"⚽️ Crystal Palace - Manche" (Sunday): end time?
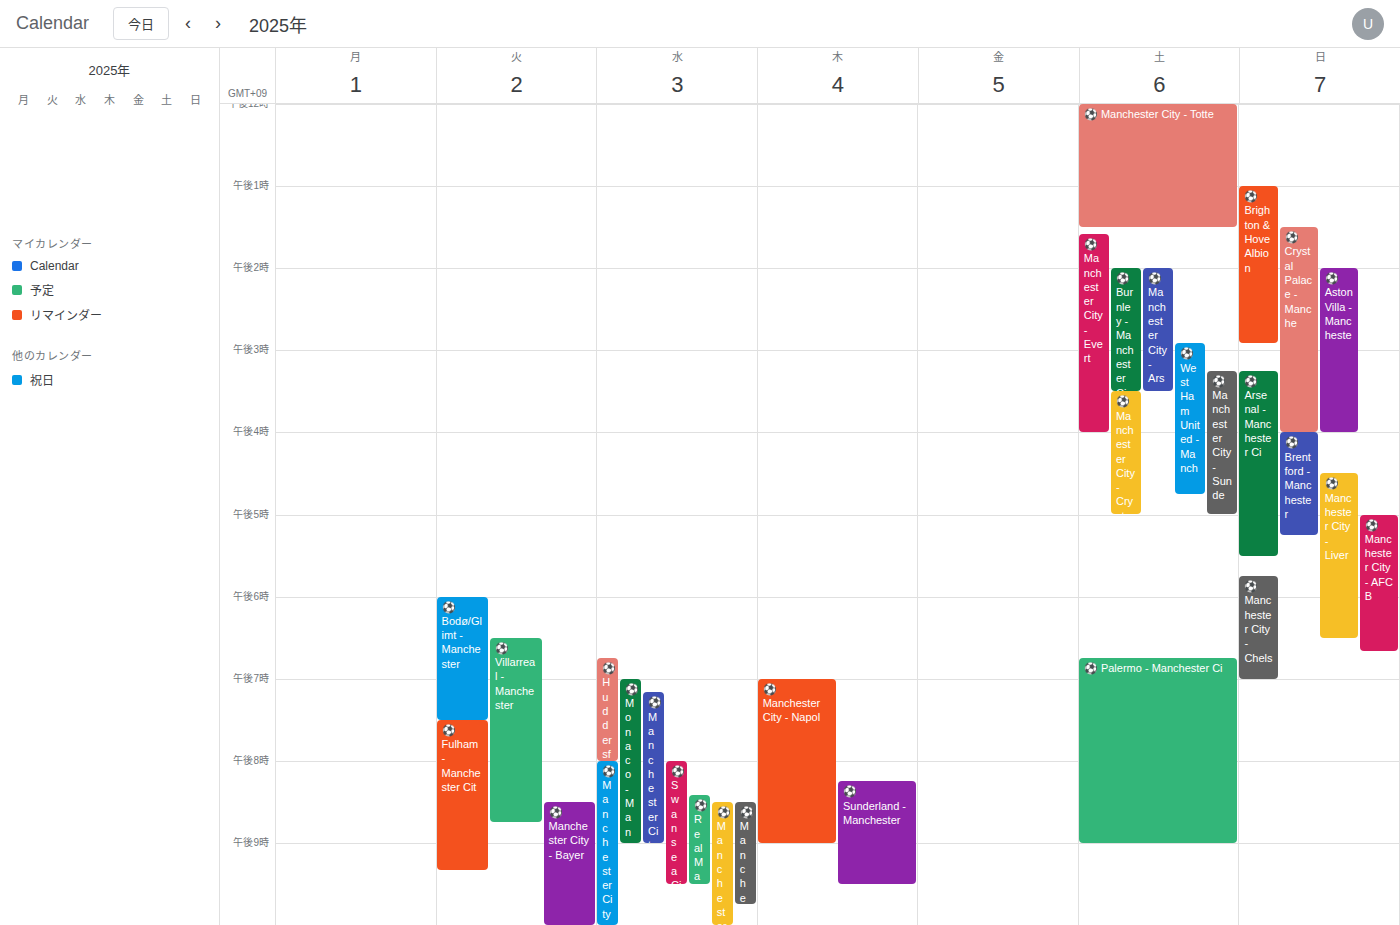
4:00 PM